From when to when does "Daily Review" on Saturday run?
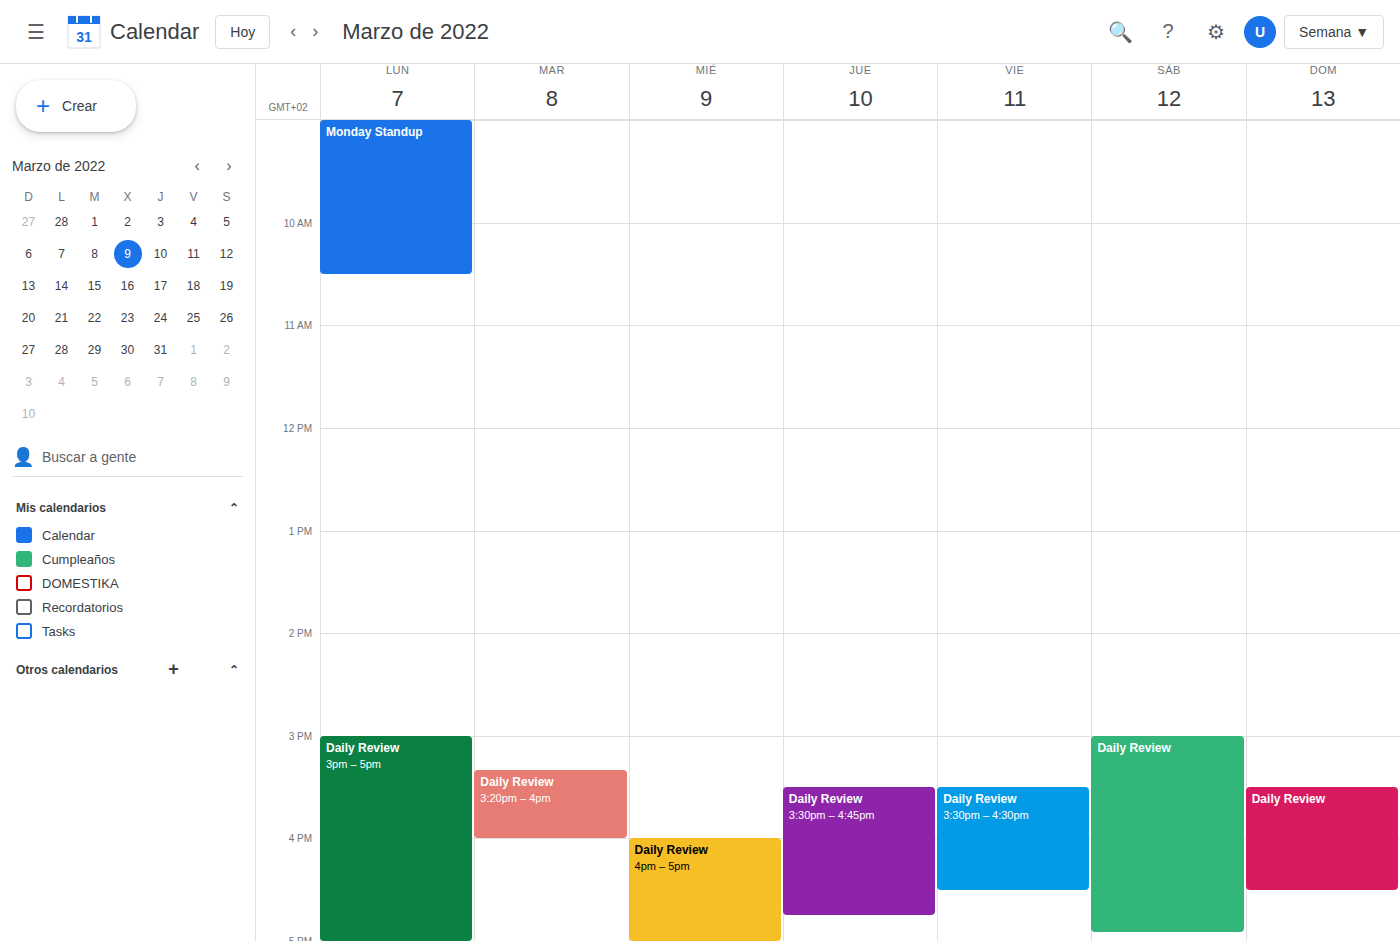
3:00 PM to 4:55 PM